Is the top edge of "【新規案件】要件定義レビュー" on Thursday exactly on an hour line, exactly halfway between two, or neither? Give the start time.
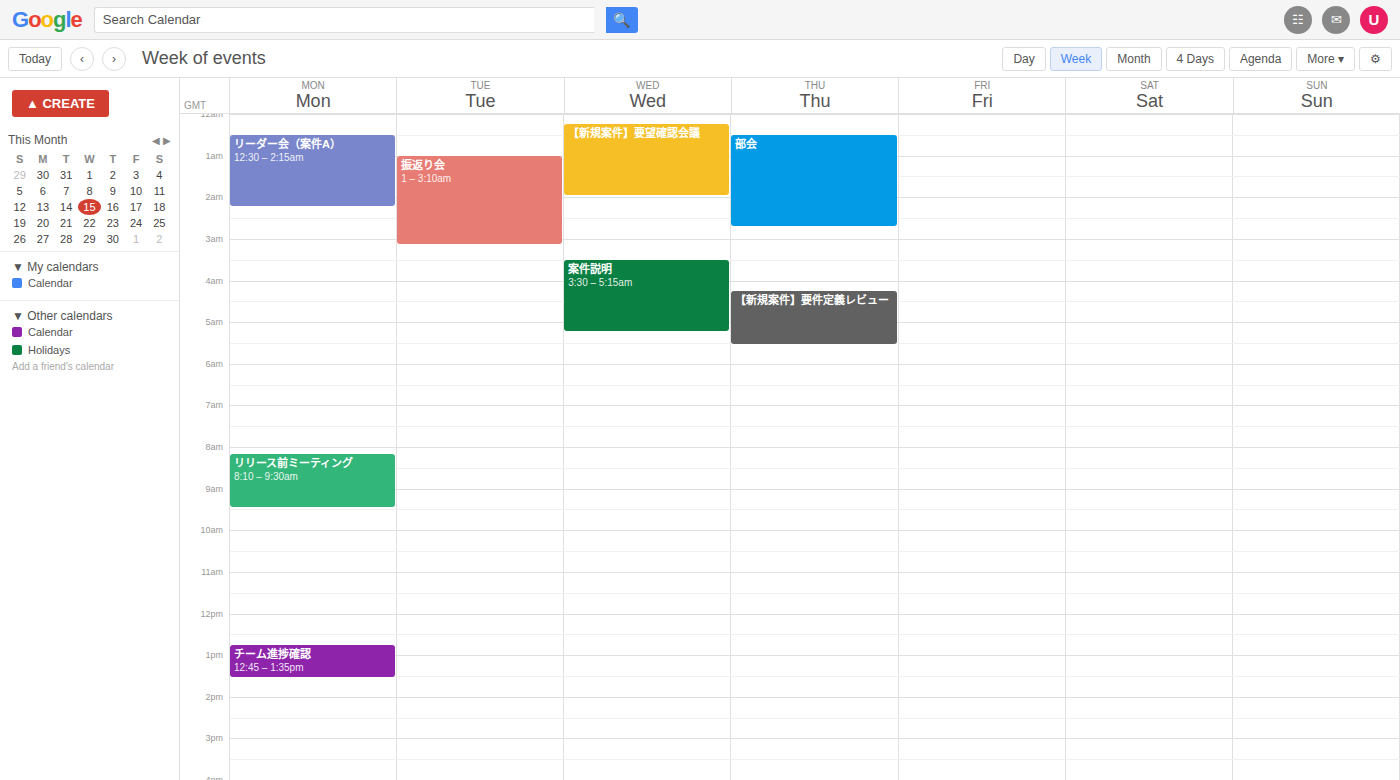
4:15 AM -- neither: a quarter of the way from the 4 AM line to the 5 AM line.